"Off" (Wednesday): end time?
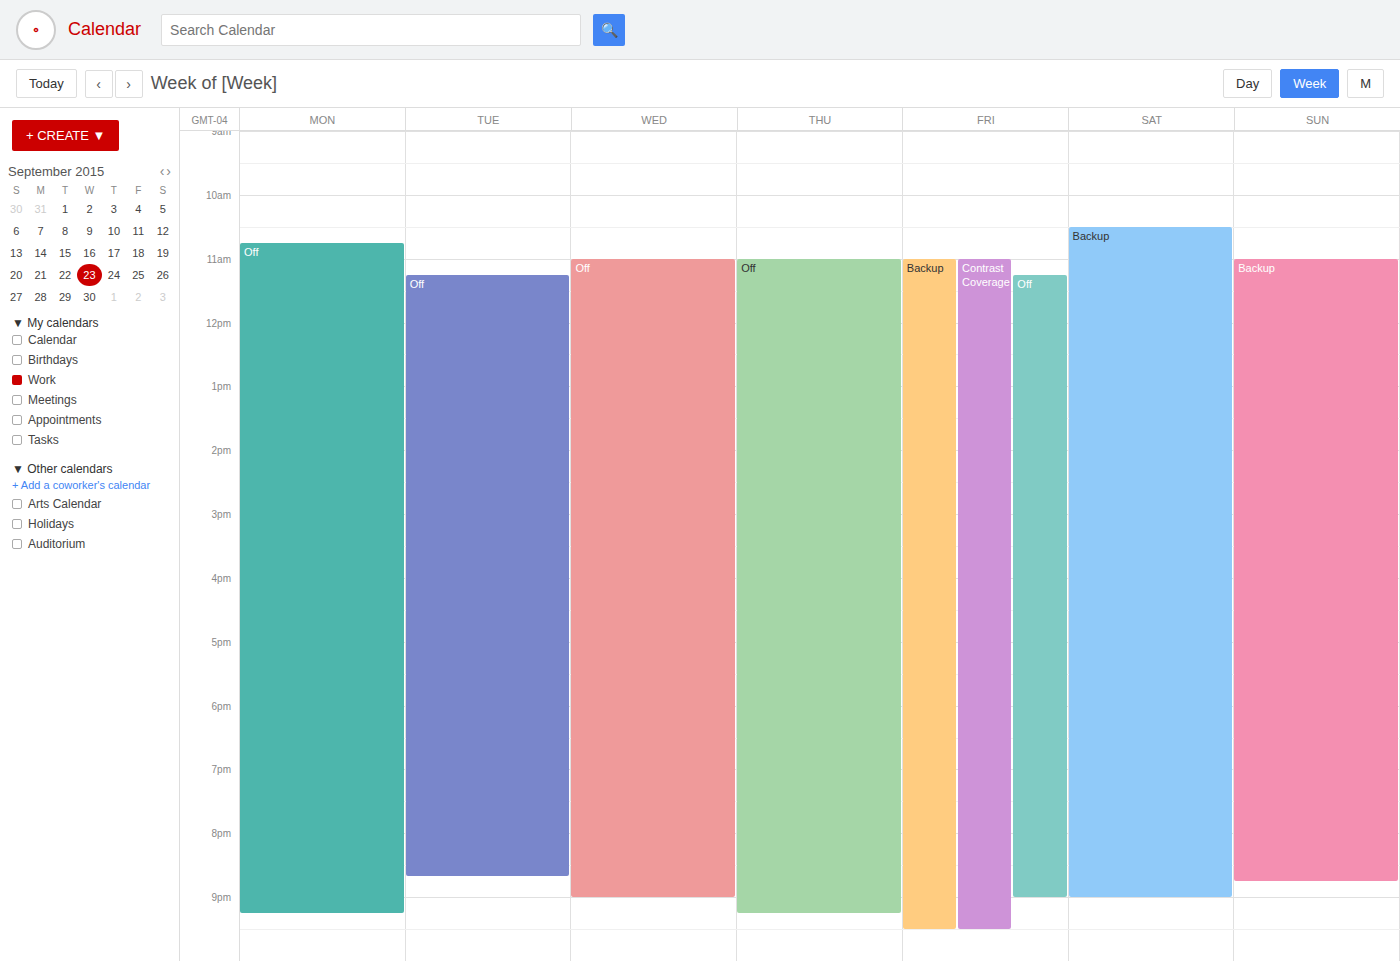
9:00 PM